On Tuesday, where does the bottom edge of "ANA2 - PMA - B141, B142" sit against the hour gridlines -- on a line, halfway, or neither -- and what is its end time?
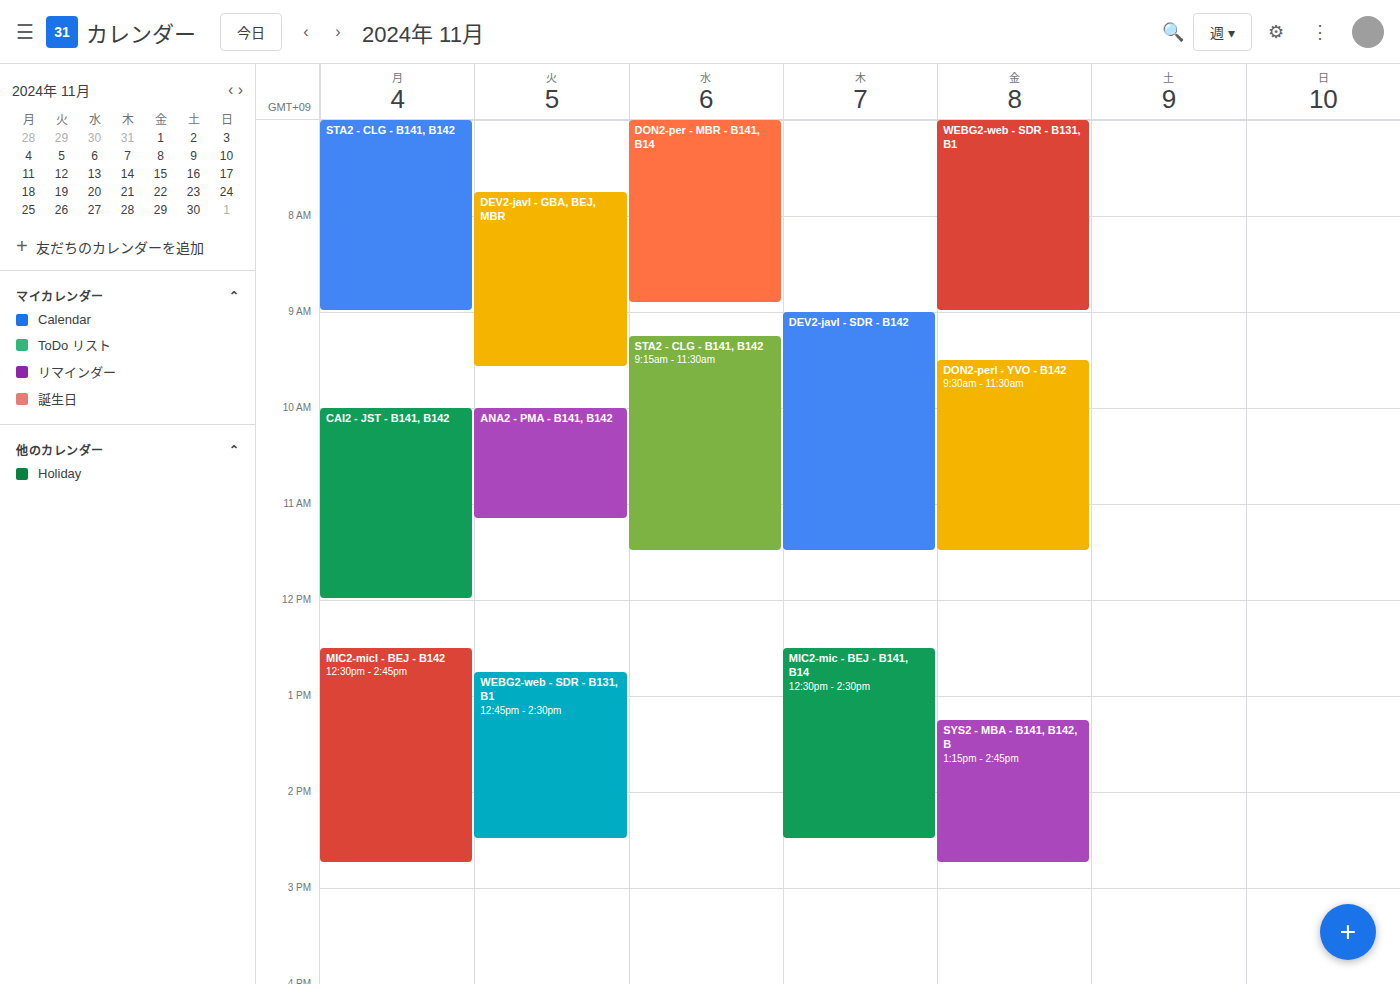
11:10 AM -- neither: 10 minutes below the 11 AM line and 50 minutes above the 12 PM line.